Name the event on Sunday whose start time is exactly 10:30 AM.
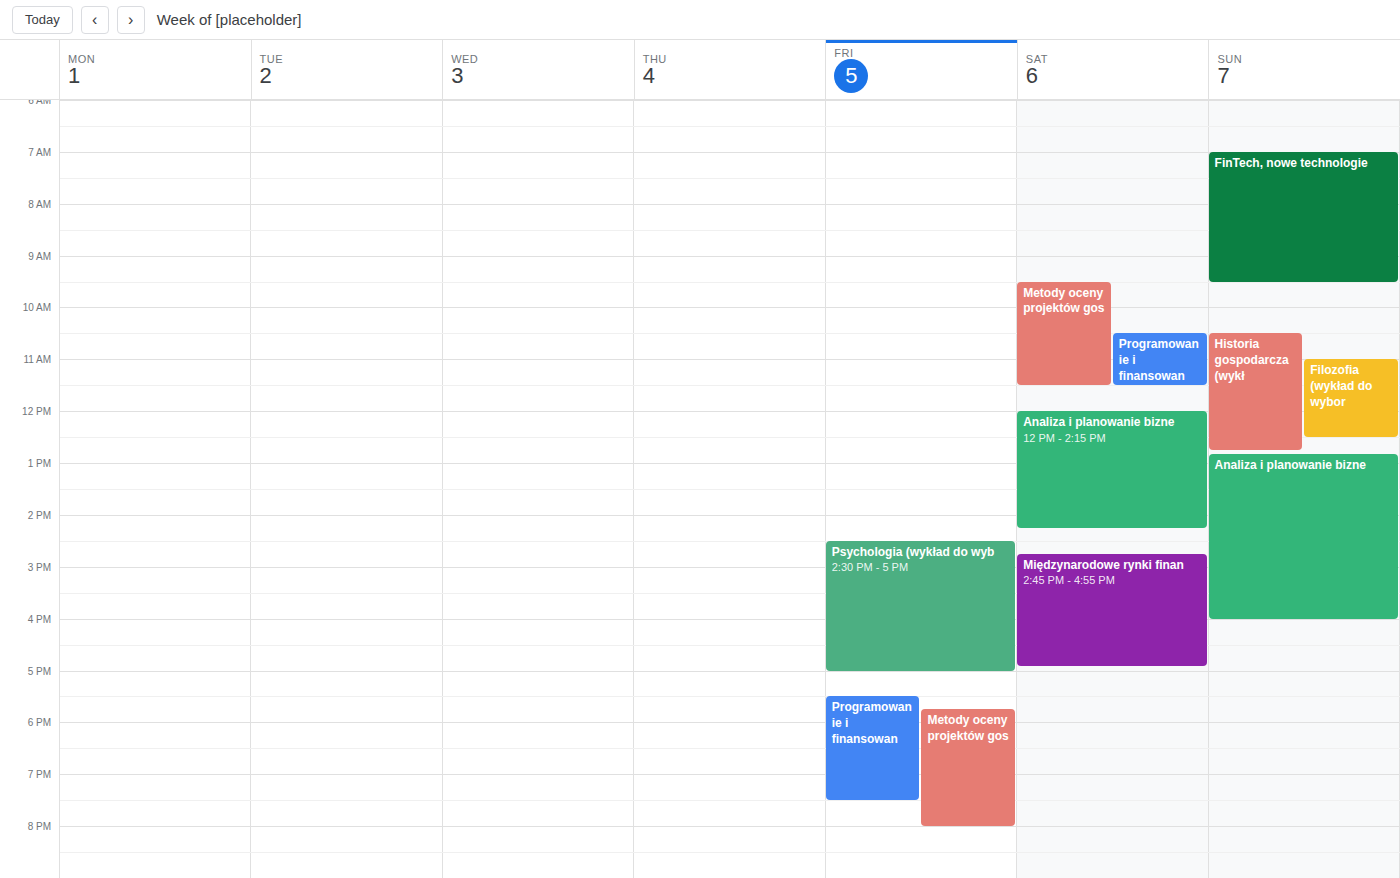
"Historia gospodarcza (wykł"